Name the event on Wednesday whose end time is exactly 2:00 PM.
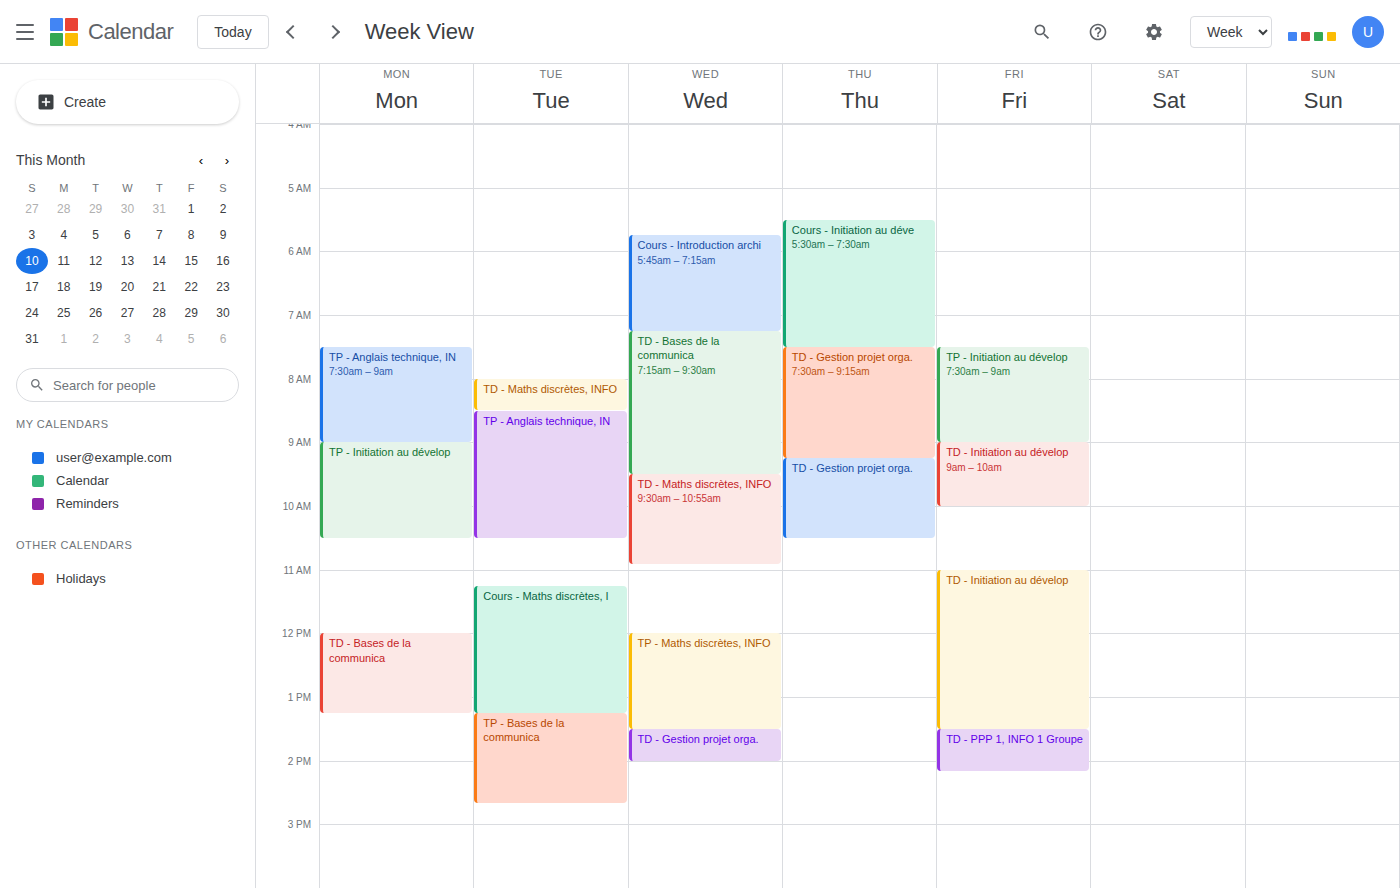
"TD - Gestion projet orga."